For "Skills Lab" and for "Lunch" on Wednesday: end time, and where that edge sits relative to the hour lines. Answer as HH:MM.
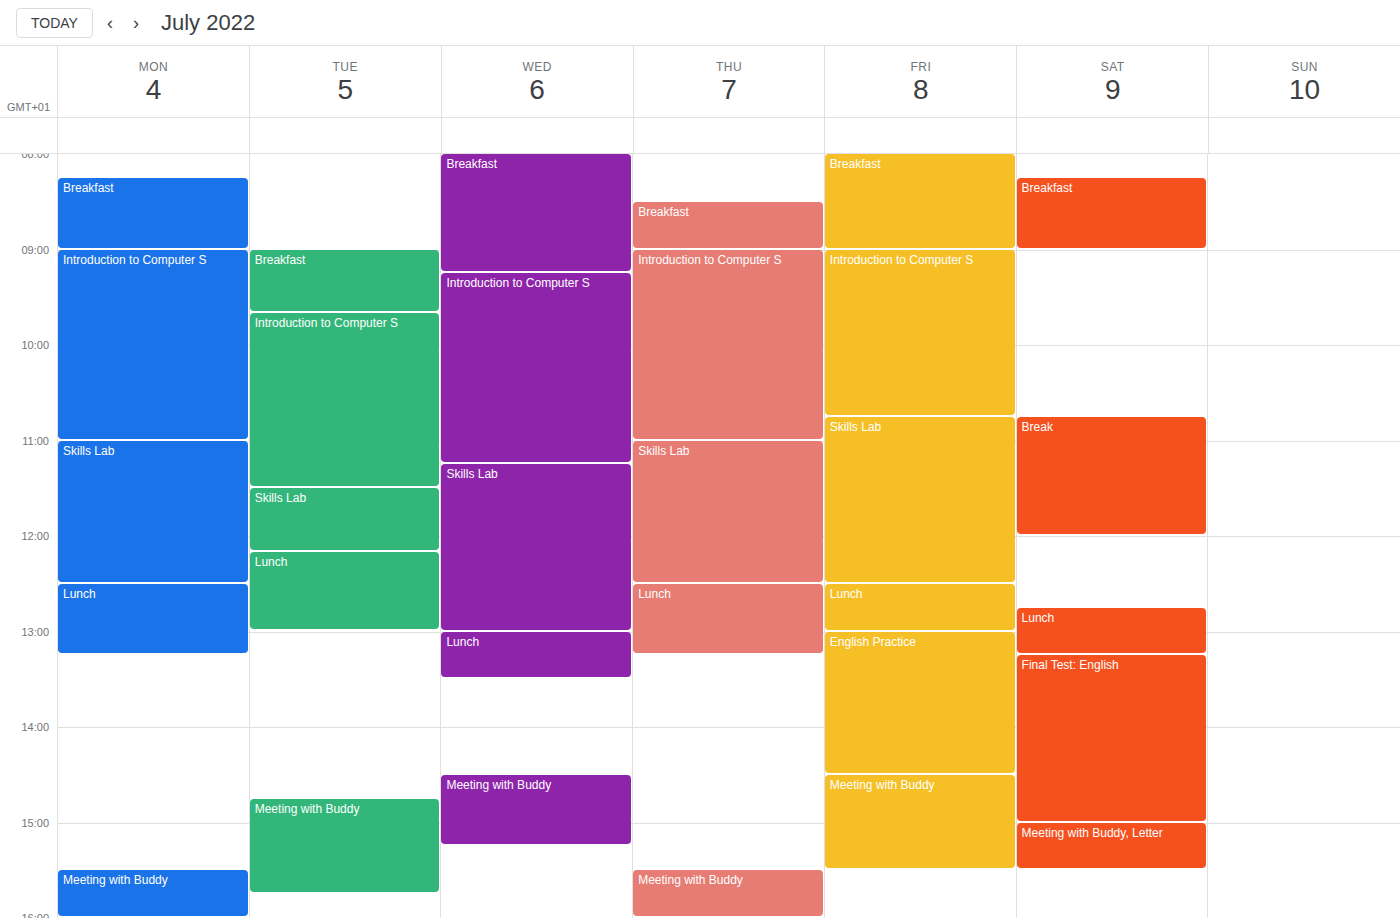
"Skills Lab": 13:00, exactly on the 13:00 line. "Lunch": 13:30, halfway between the 13:00 and 14:00 lines.